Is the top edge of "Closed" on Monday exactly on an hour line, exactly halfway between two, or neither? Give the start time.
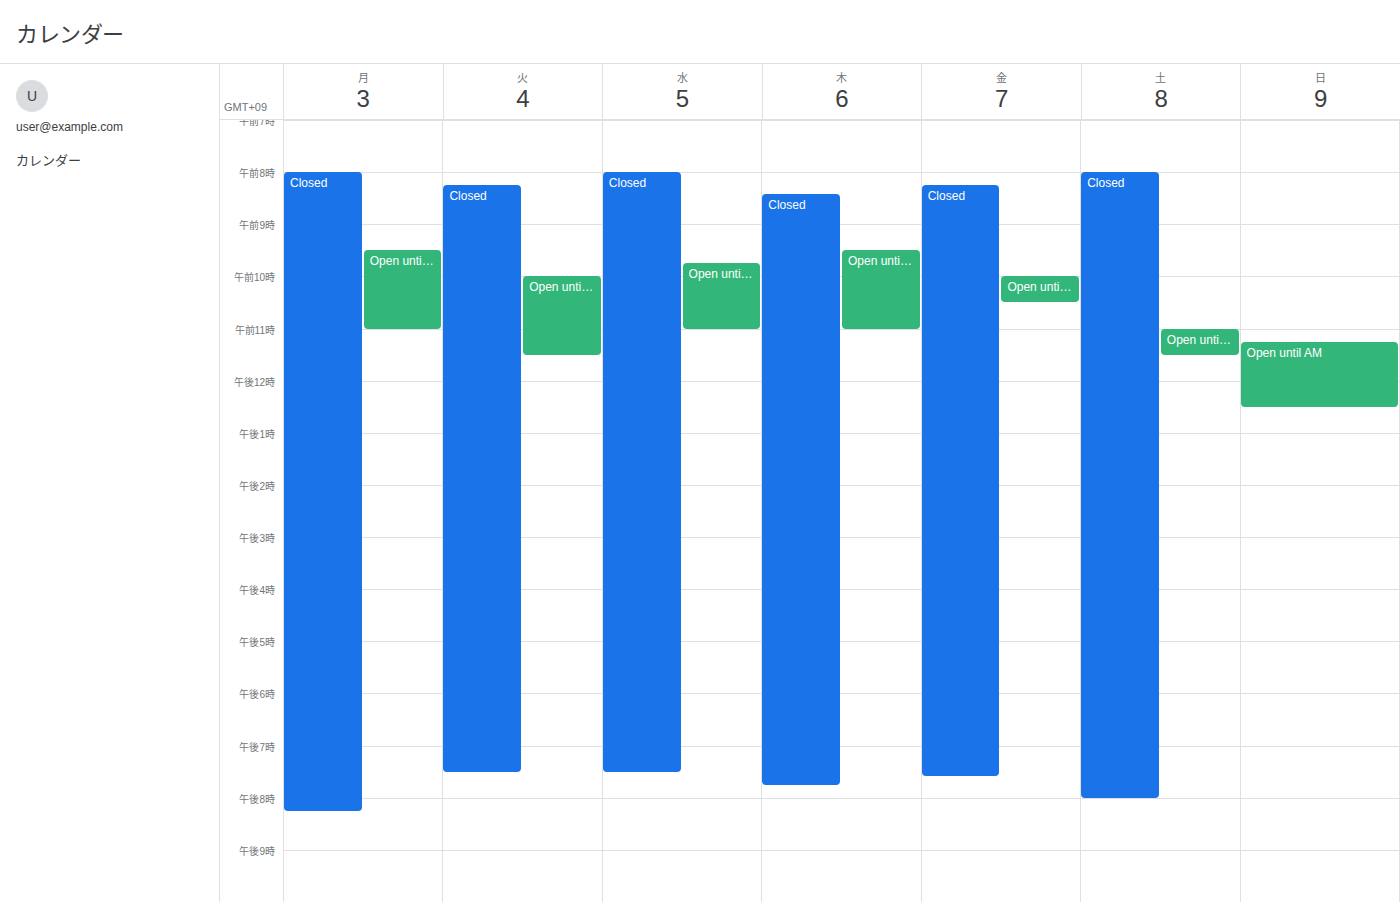
8:00 AM -- exactly on the 8 AM line.